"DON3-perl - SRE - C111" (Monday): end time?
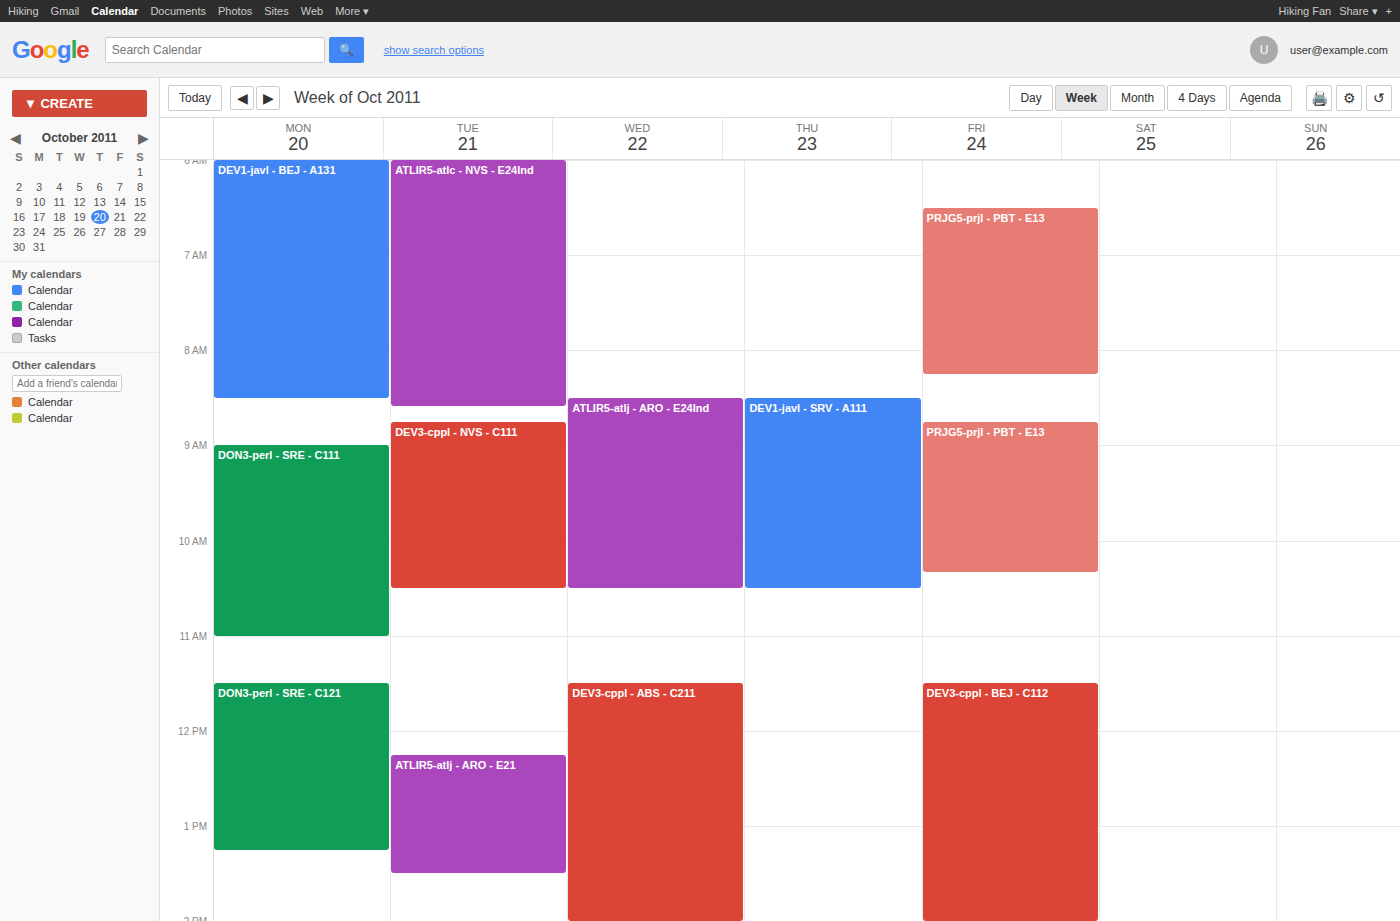
11:00 AM